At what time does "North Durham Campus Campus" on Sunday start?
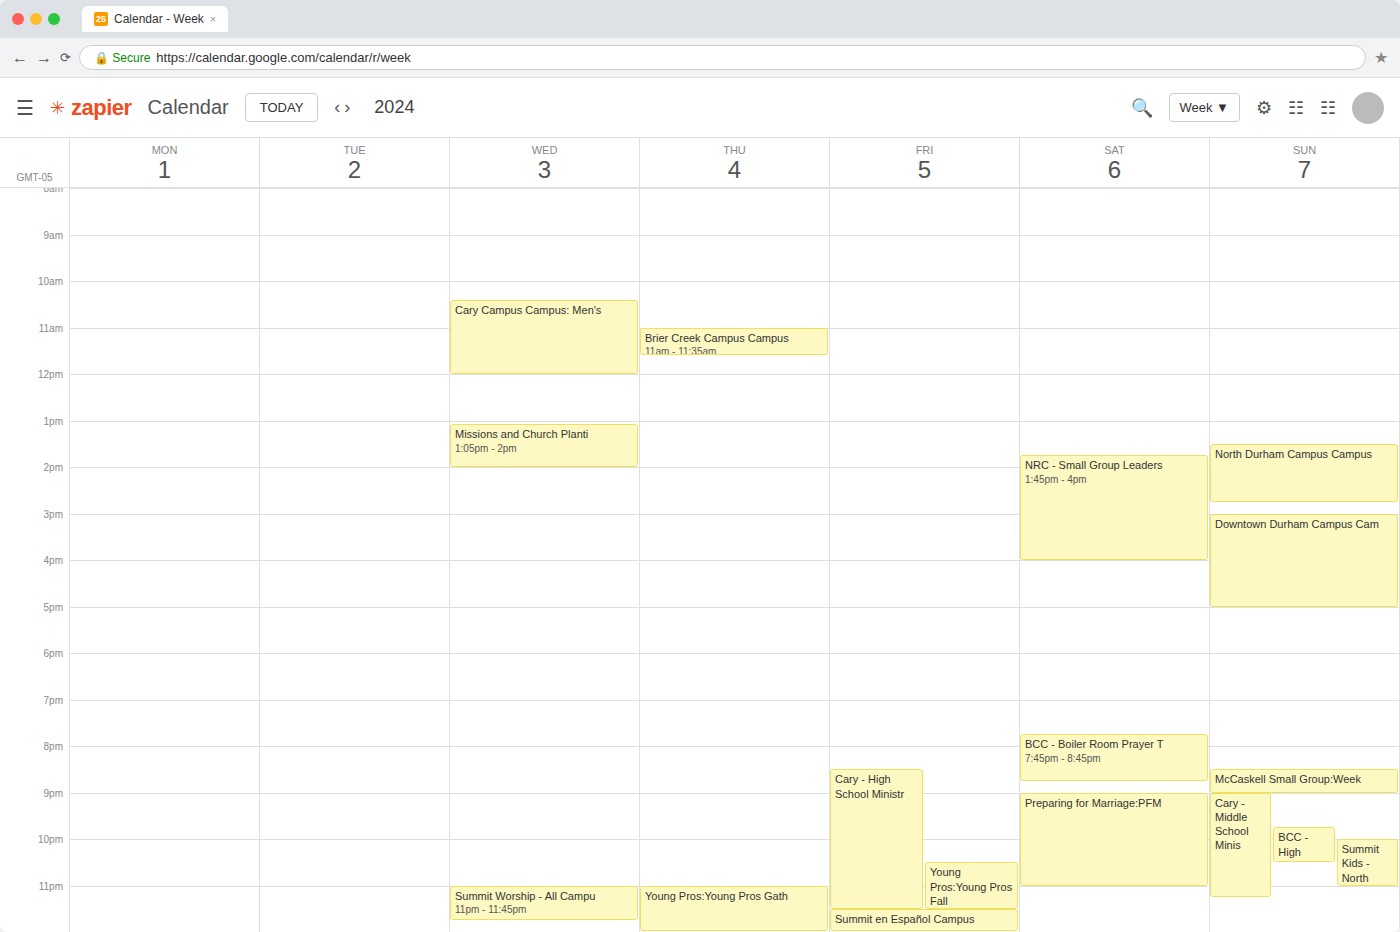
1:30 PM